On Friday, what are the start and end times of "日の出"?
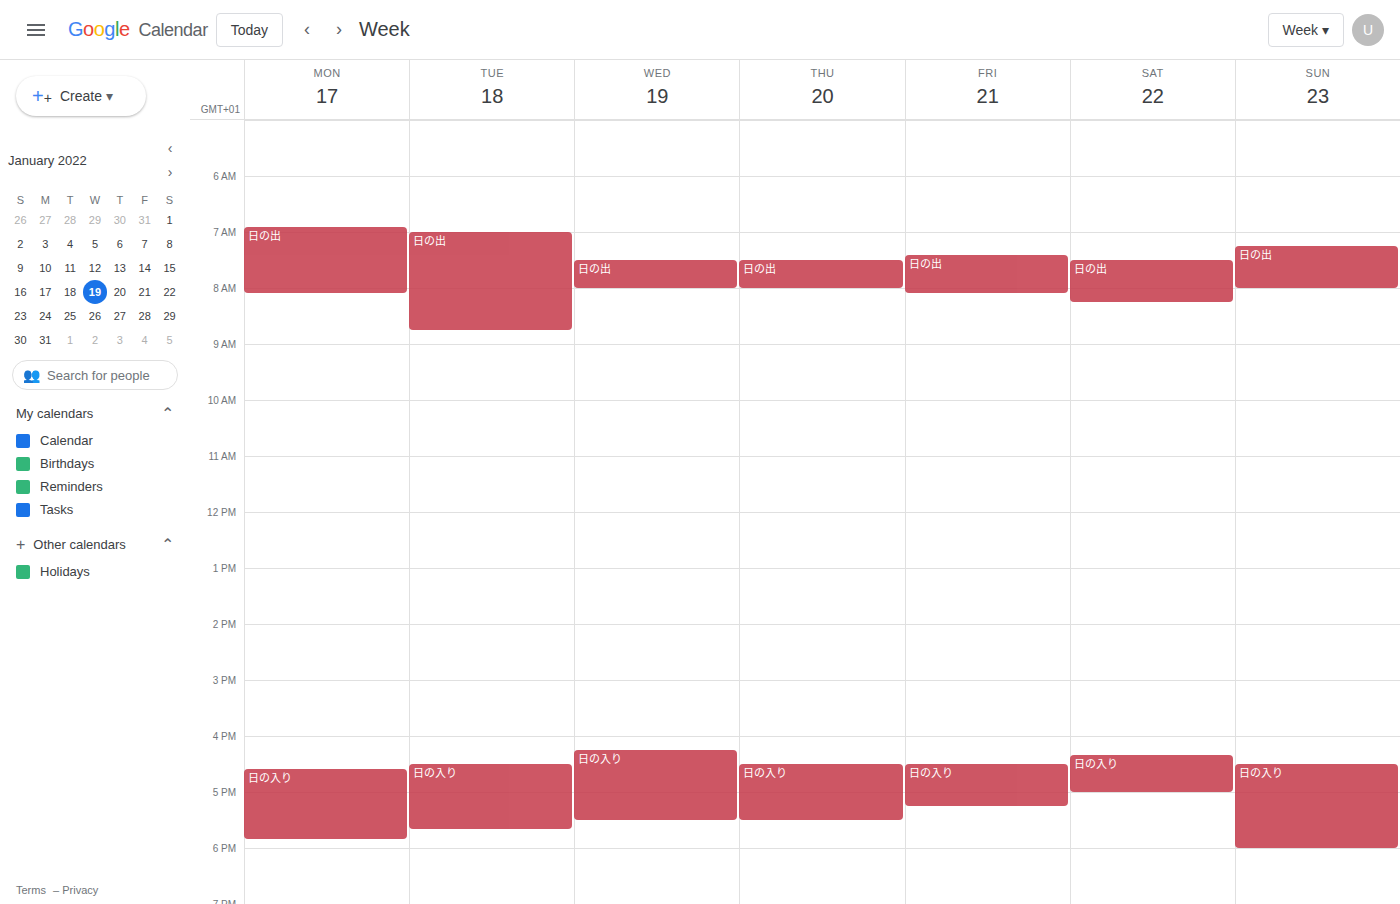
7:25 AM to 8:05 AM